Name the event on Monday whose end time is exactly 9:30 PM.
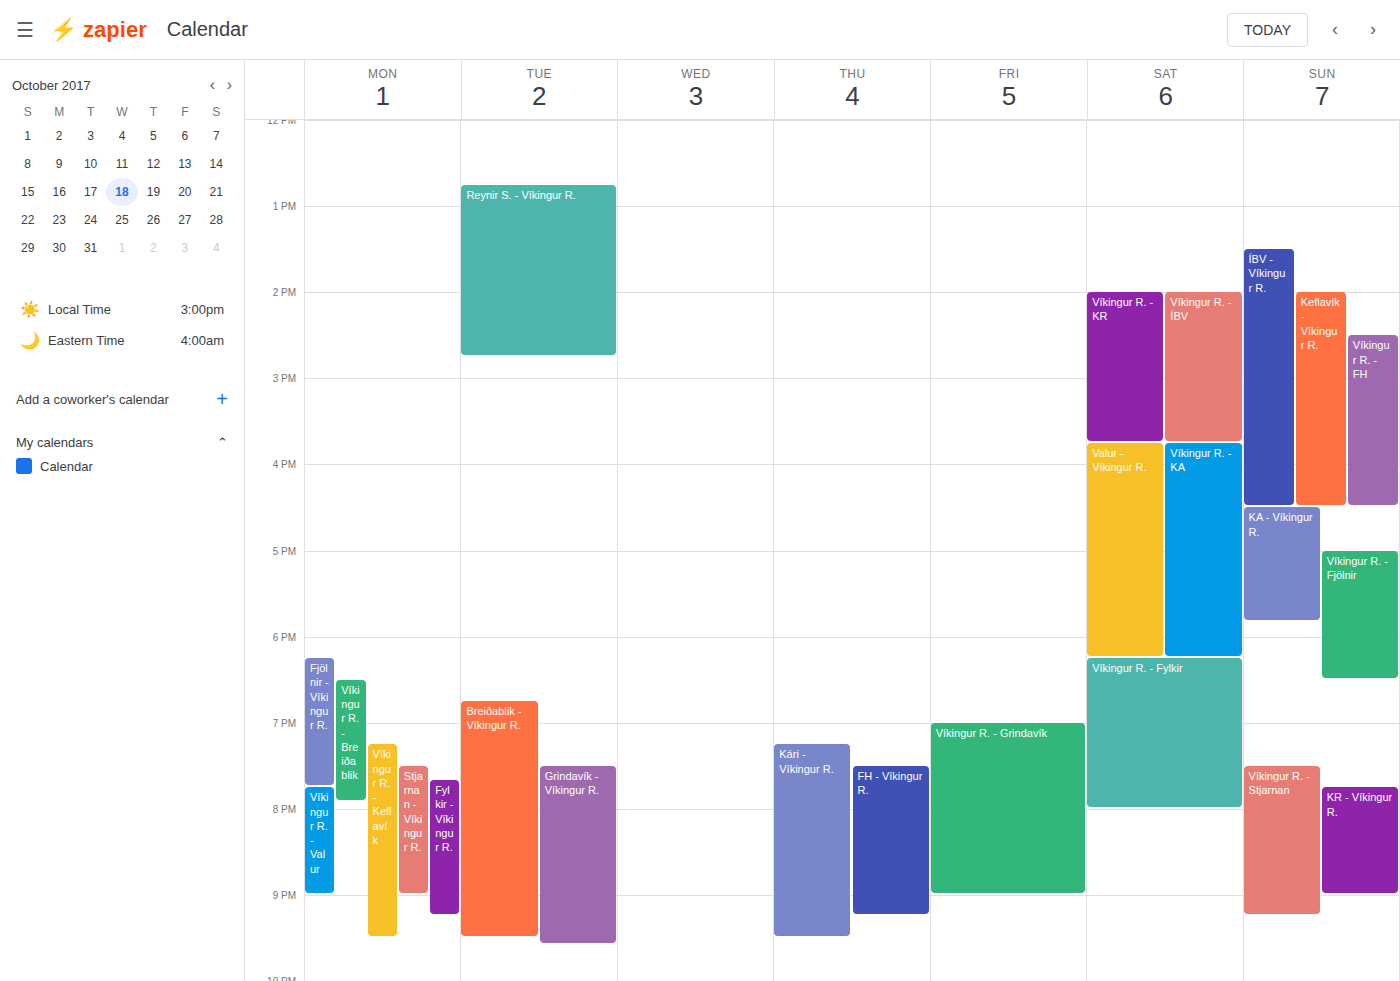
"Víkingur R. - Keflavík"